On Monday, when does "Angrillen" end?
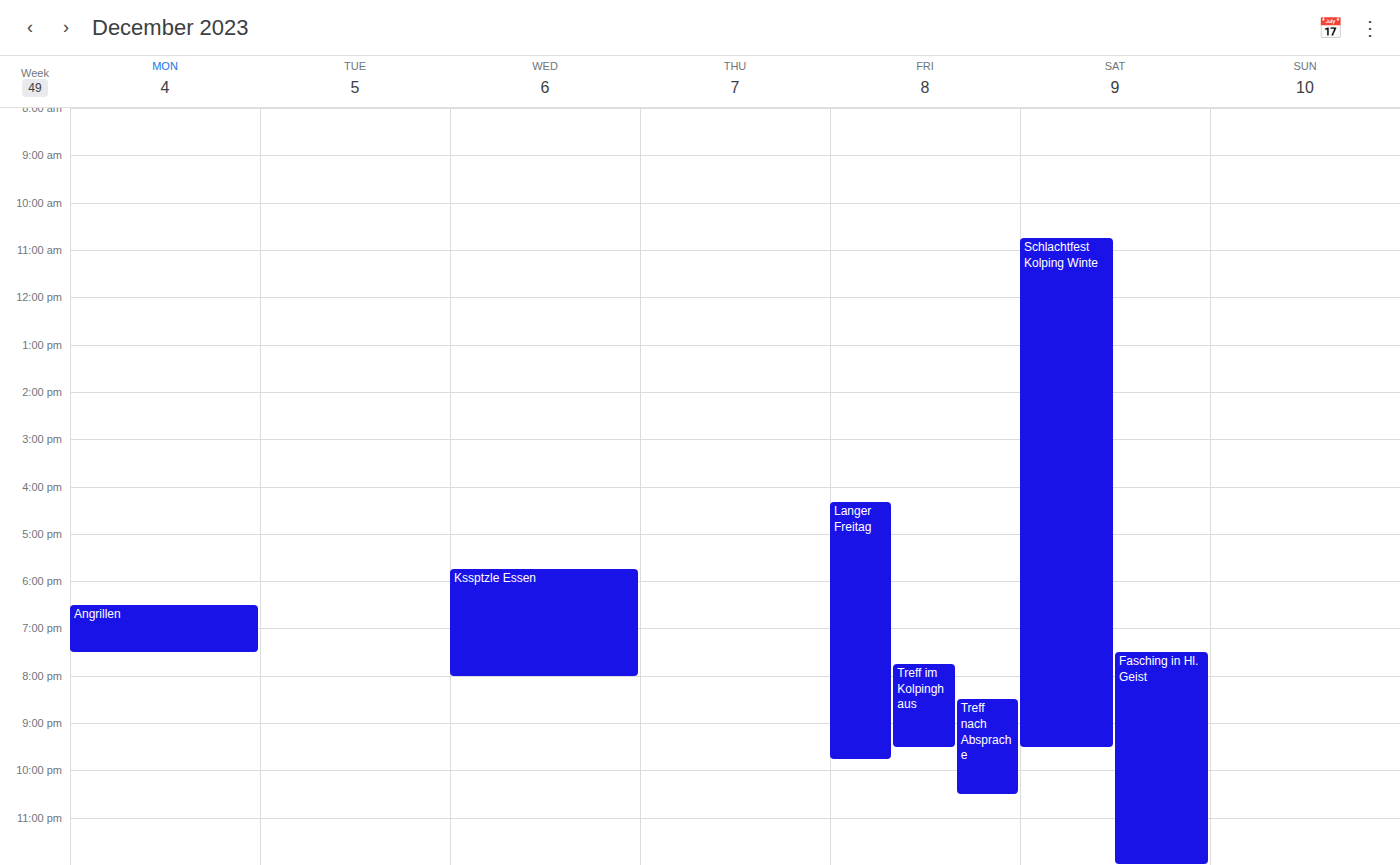
7:30 PM